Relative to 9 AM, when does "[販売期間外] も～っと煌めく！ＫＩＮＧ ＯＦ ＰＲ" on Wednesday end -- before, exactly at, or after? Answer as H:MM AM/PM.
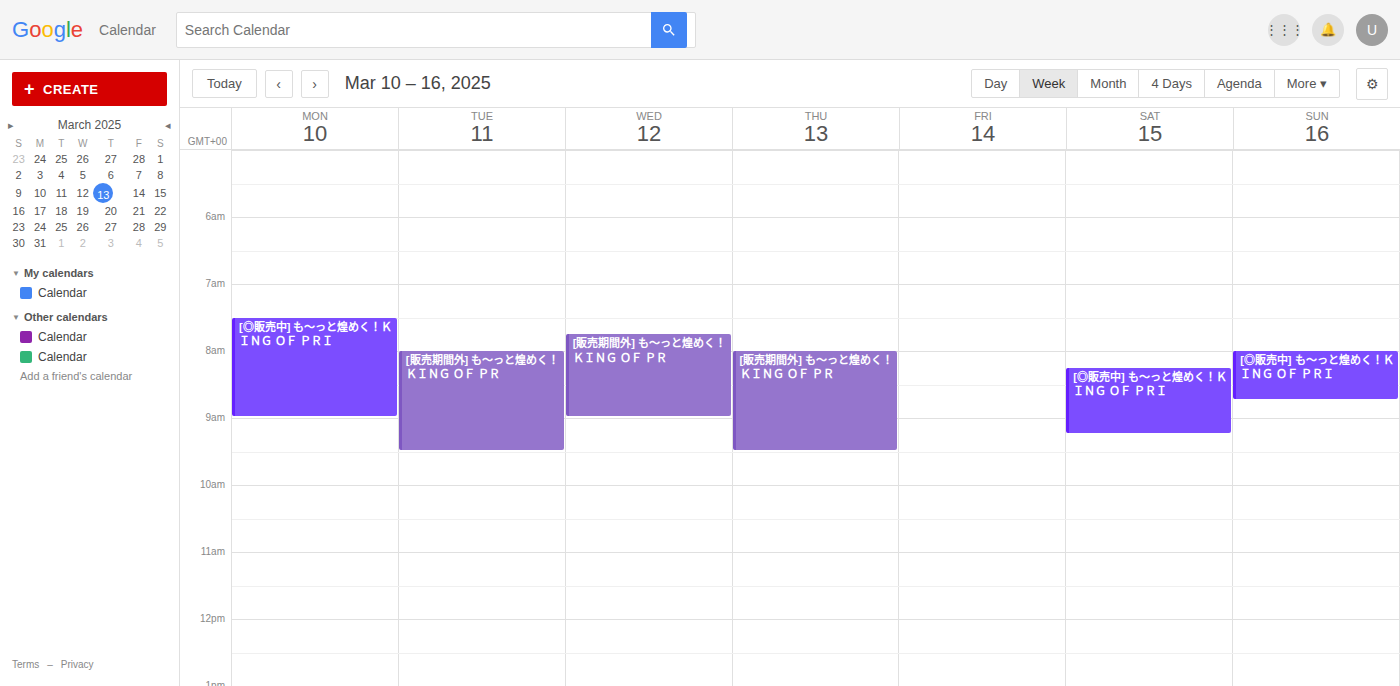
9:00 AM -- exactly at 9 AM, on the 9 AM line.